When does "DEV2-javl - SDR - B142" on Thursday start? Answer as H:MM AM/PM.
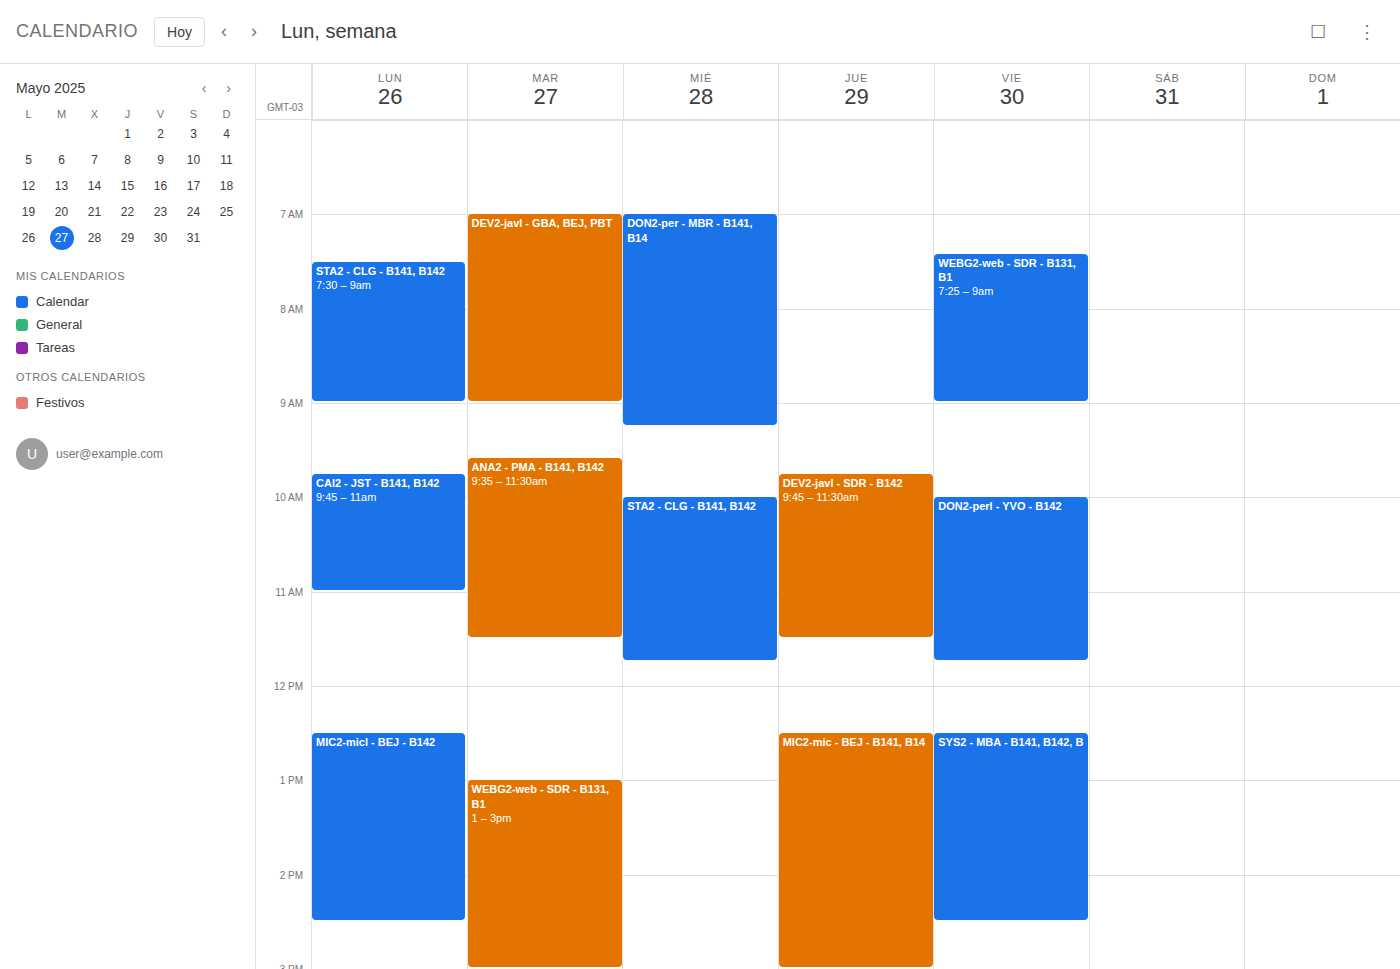
9:45 AM